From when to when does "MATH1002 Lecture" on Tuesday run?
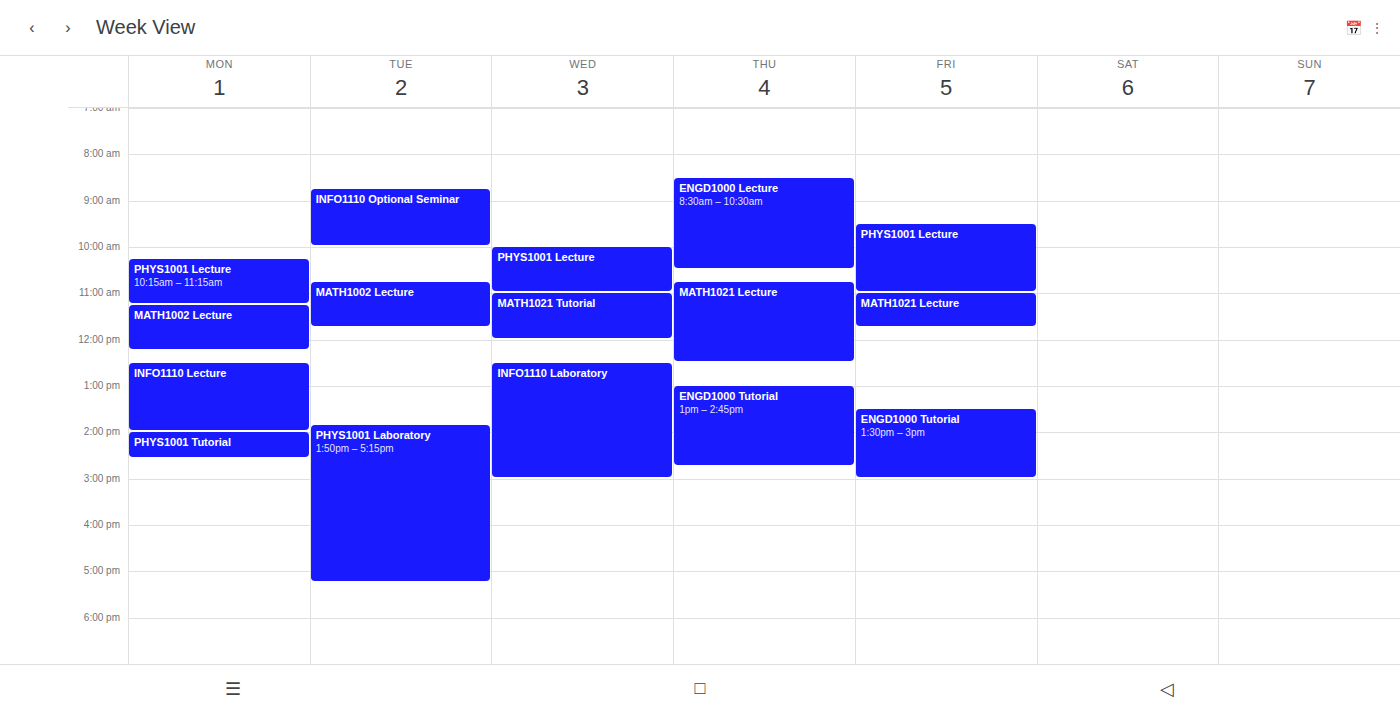
10:45 AM to 11:45 AM